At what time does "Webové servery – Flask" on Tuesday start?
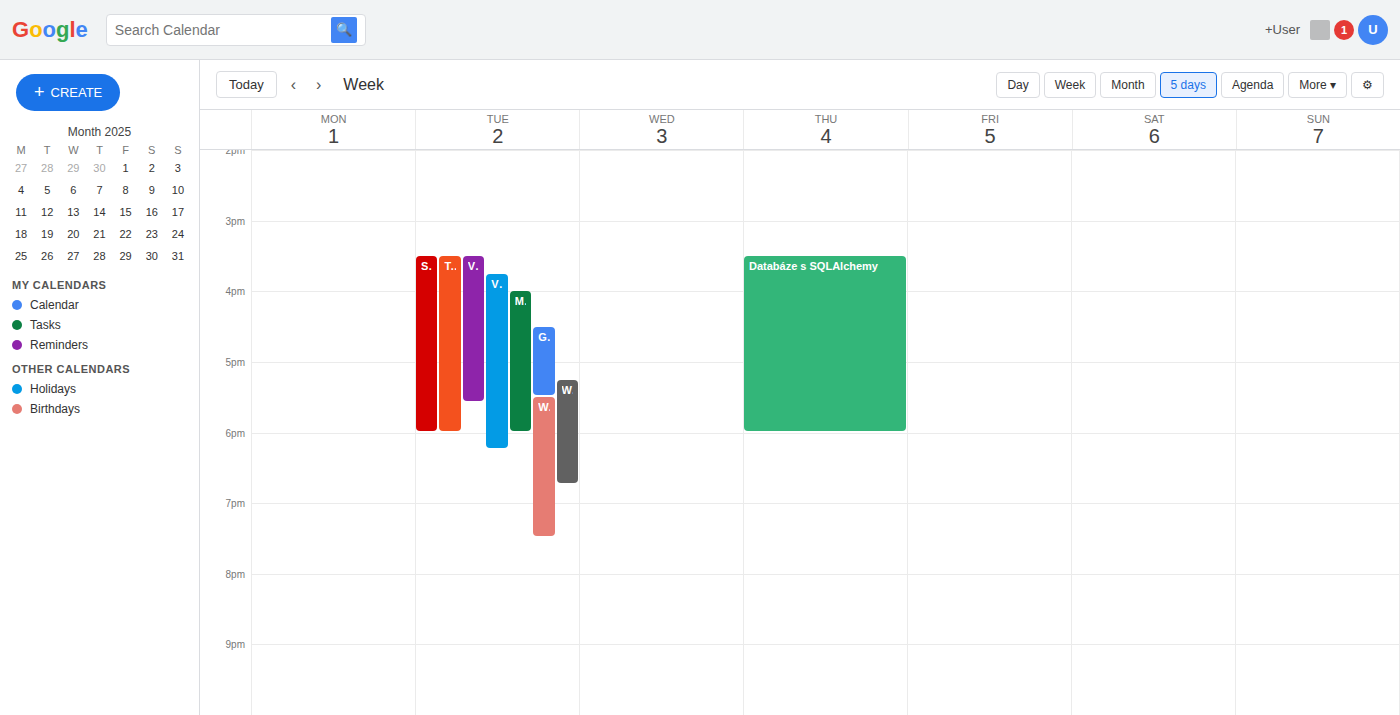
17:15